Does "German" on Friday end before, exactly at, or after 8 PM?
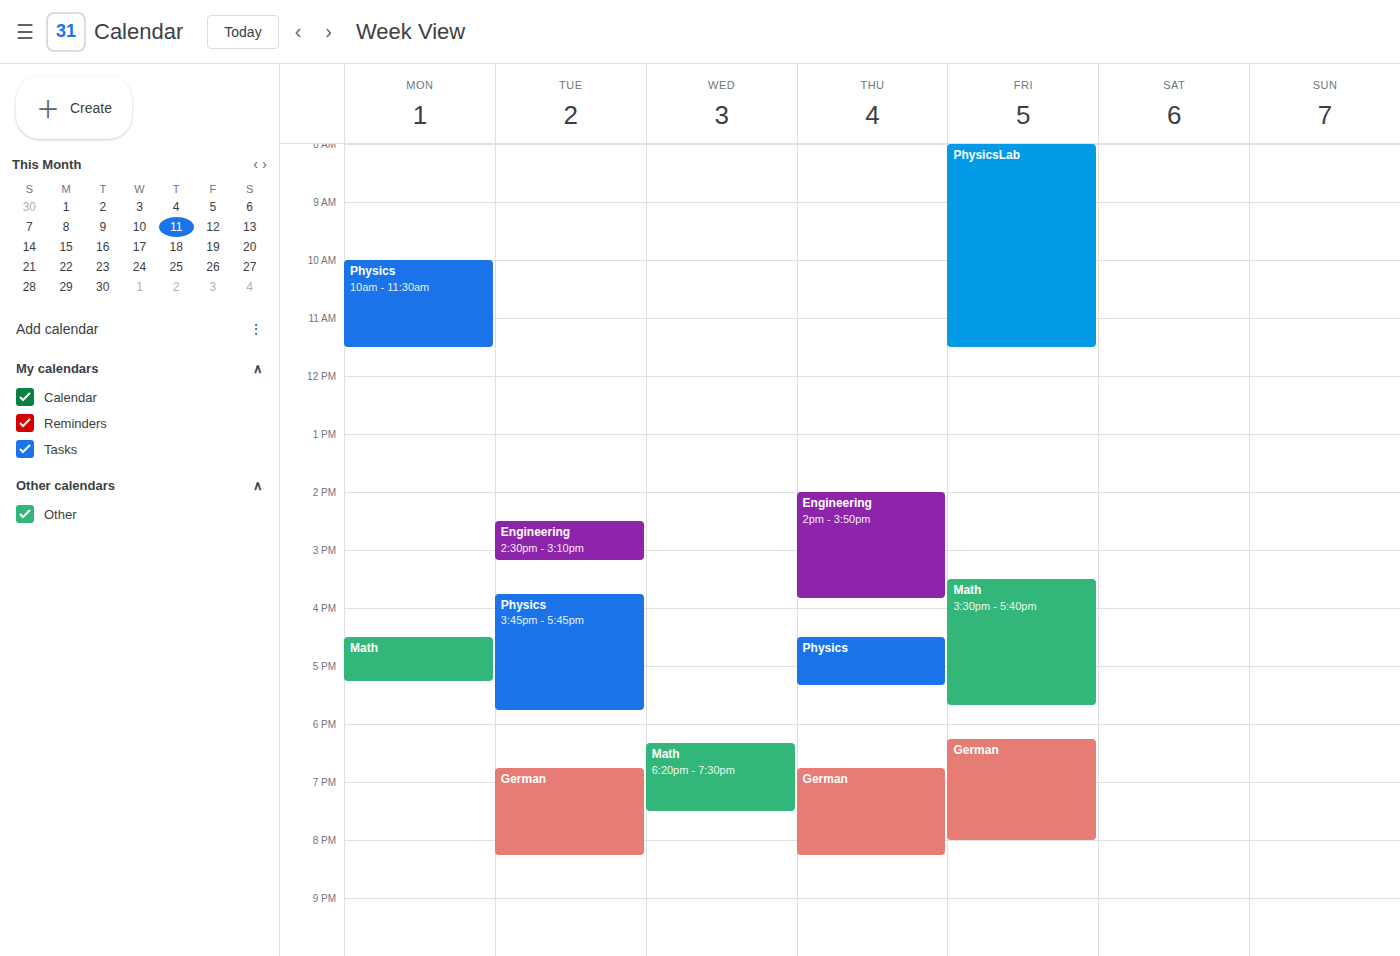
8:00 PM -- exactly at 8 PM, on the 8 PM line.